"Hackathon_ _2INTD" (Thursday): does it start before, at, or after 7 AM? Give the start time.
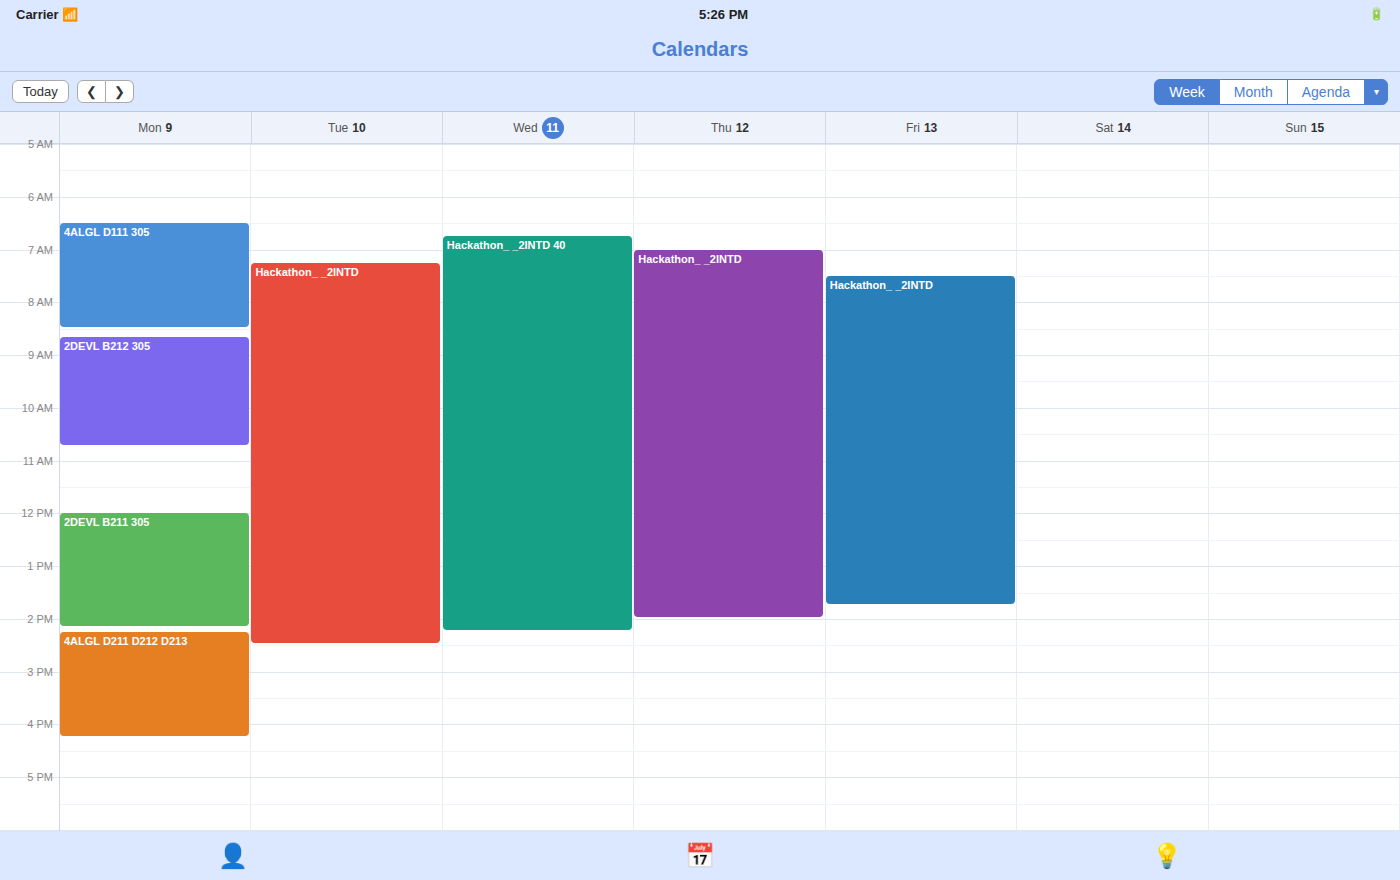
7:00 AM -- exactly at 7 AM, on the 7 AM line.